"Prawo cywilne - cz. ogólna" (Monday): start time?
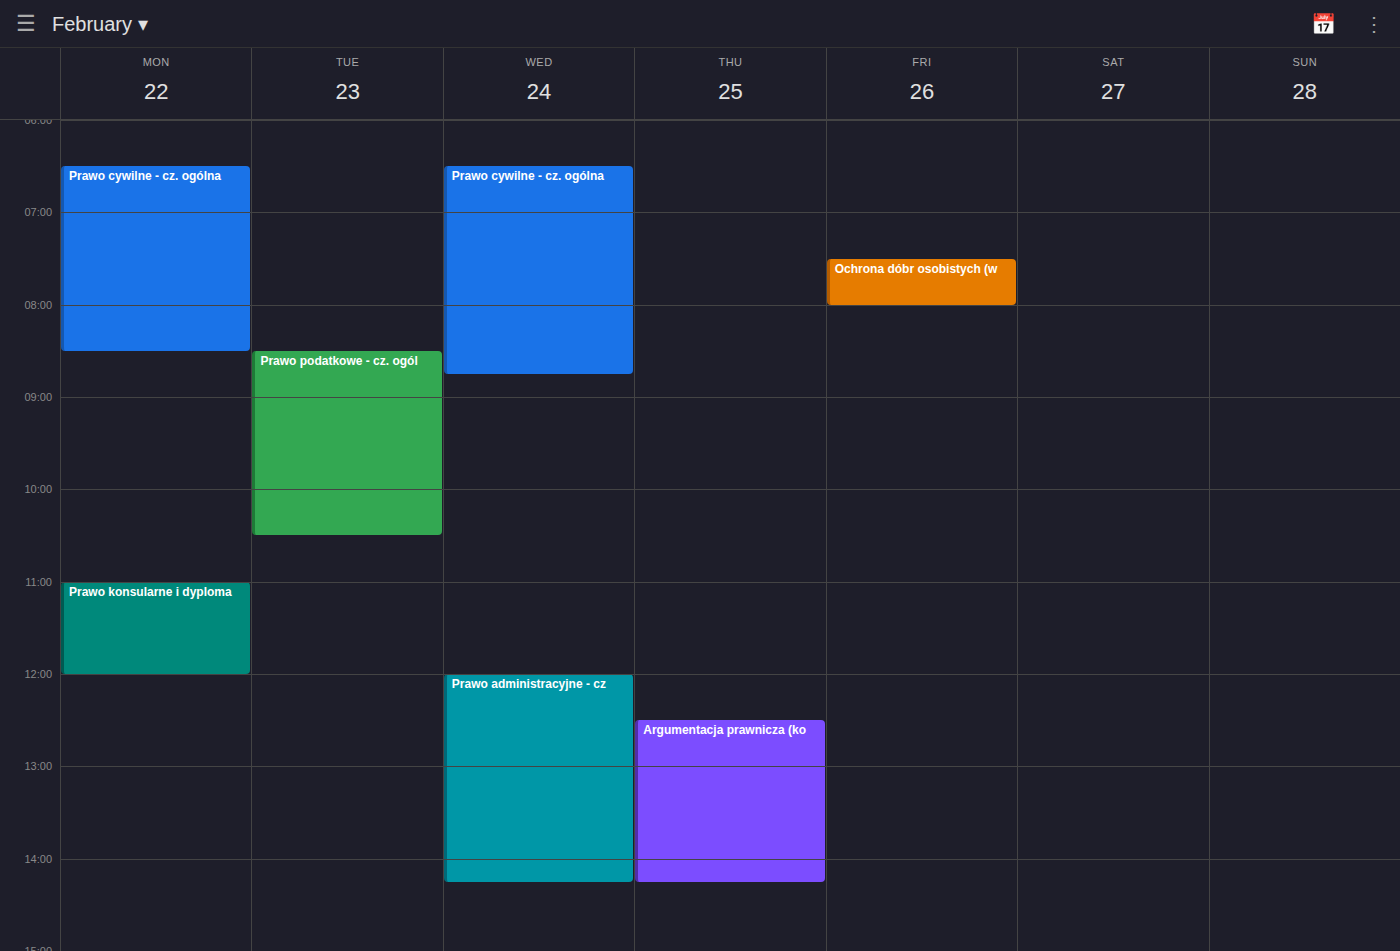
6:30 AM